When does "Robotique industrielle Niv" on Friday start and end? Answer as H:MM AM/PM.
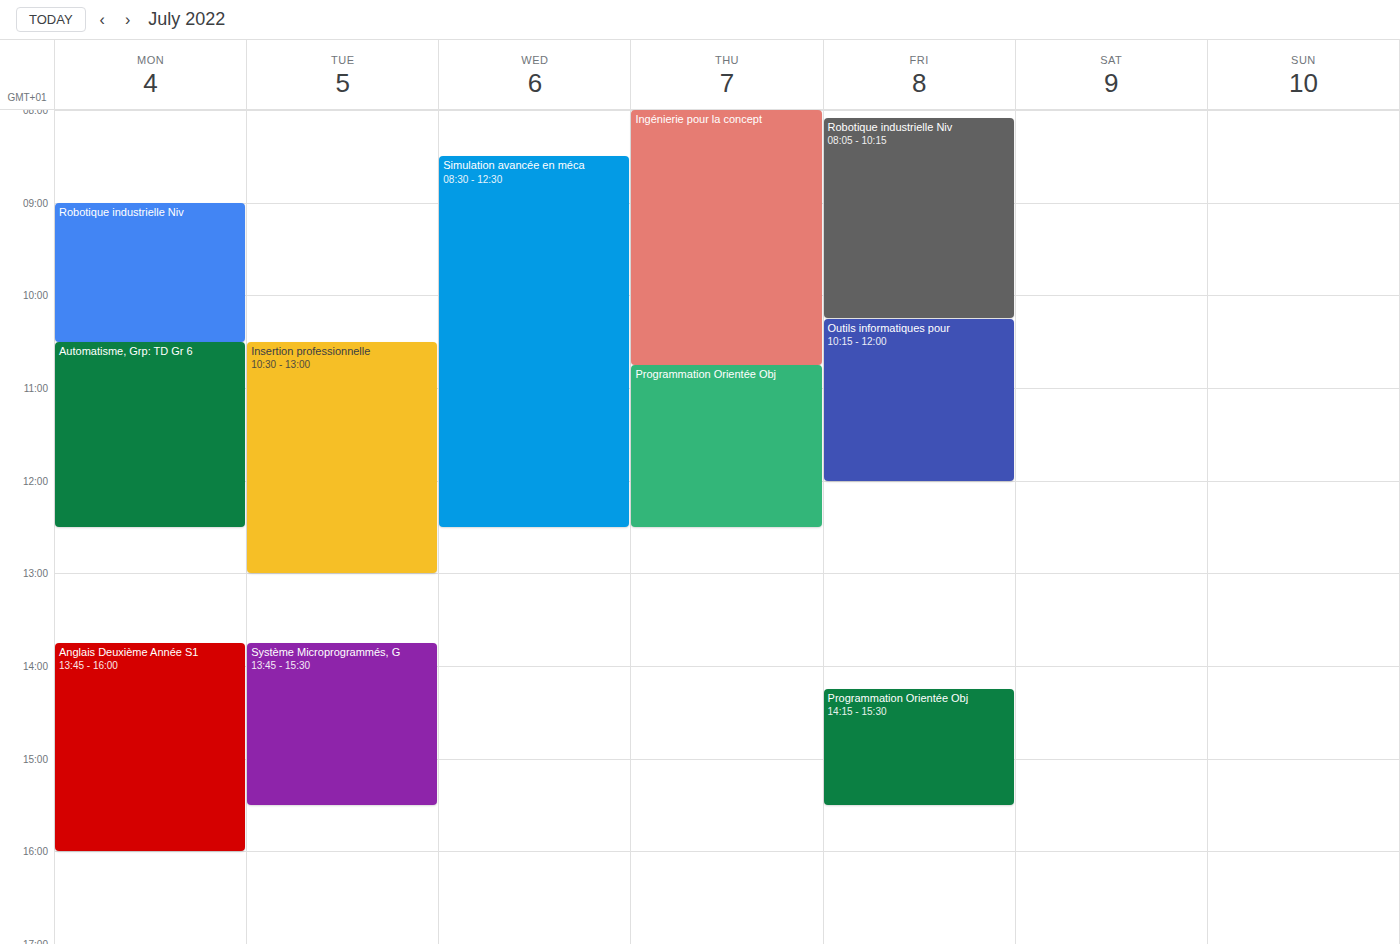
8:05 AM to 10:15 AM